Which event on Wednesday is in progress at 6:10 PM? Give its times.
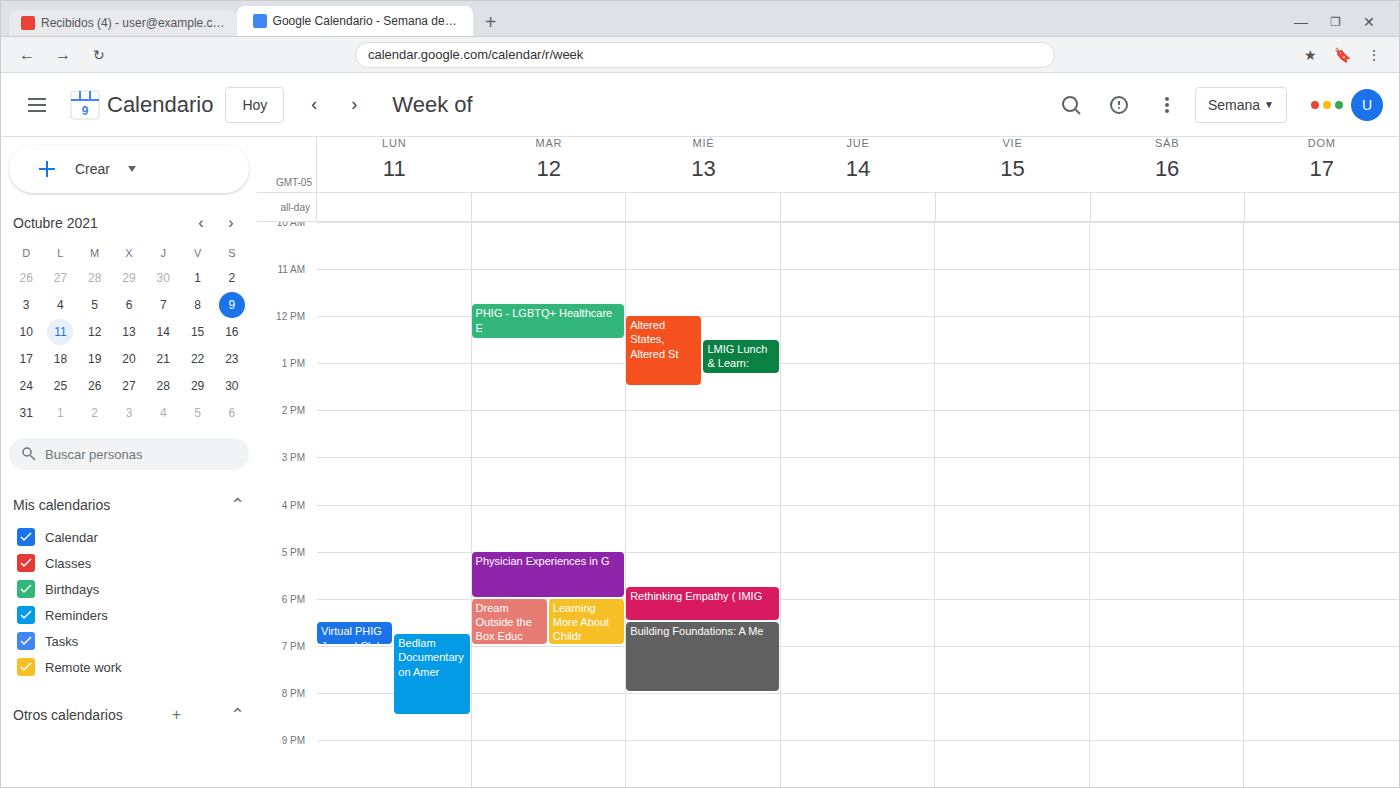
"Rethinking Empathy ( IMIG", 5:45 PM to 6:30 PM